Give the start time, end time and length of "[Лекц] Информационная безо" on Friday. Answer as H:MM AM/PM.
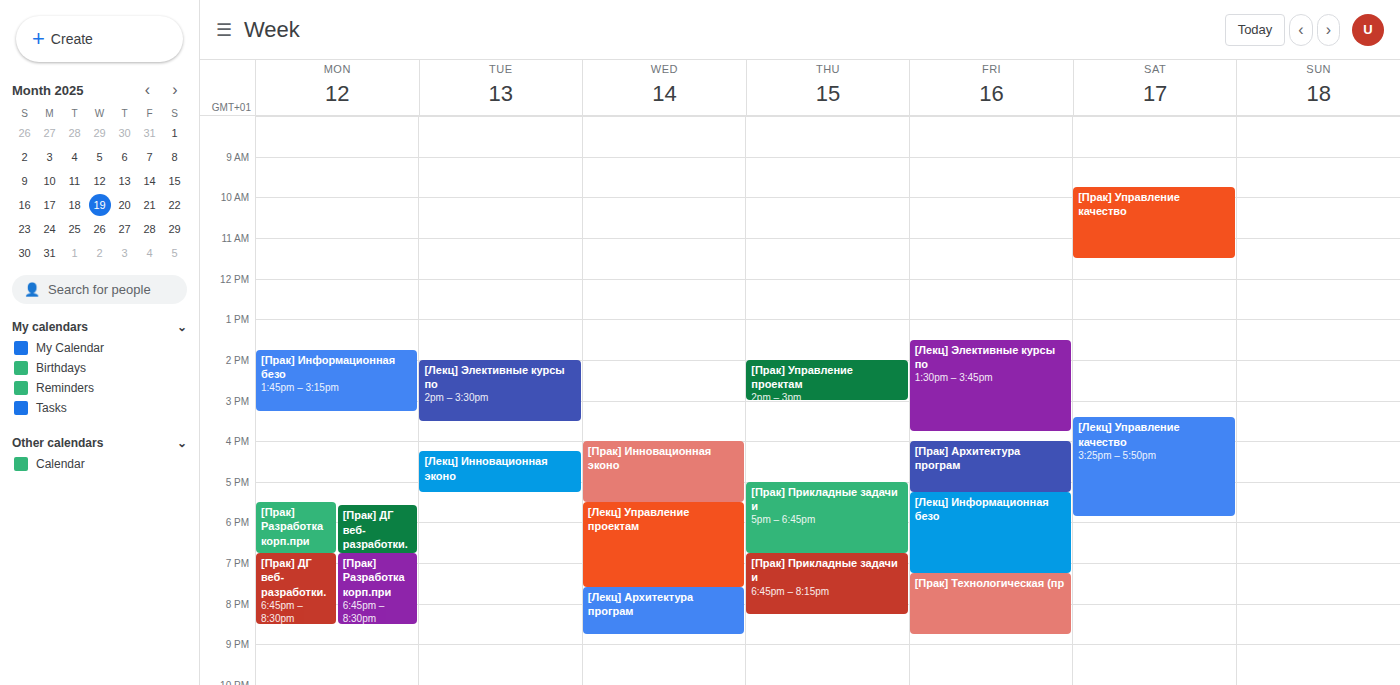
5:15 PM to 7:15 PM, 2 hours